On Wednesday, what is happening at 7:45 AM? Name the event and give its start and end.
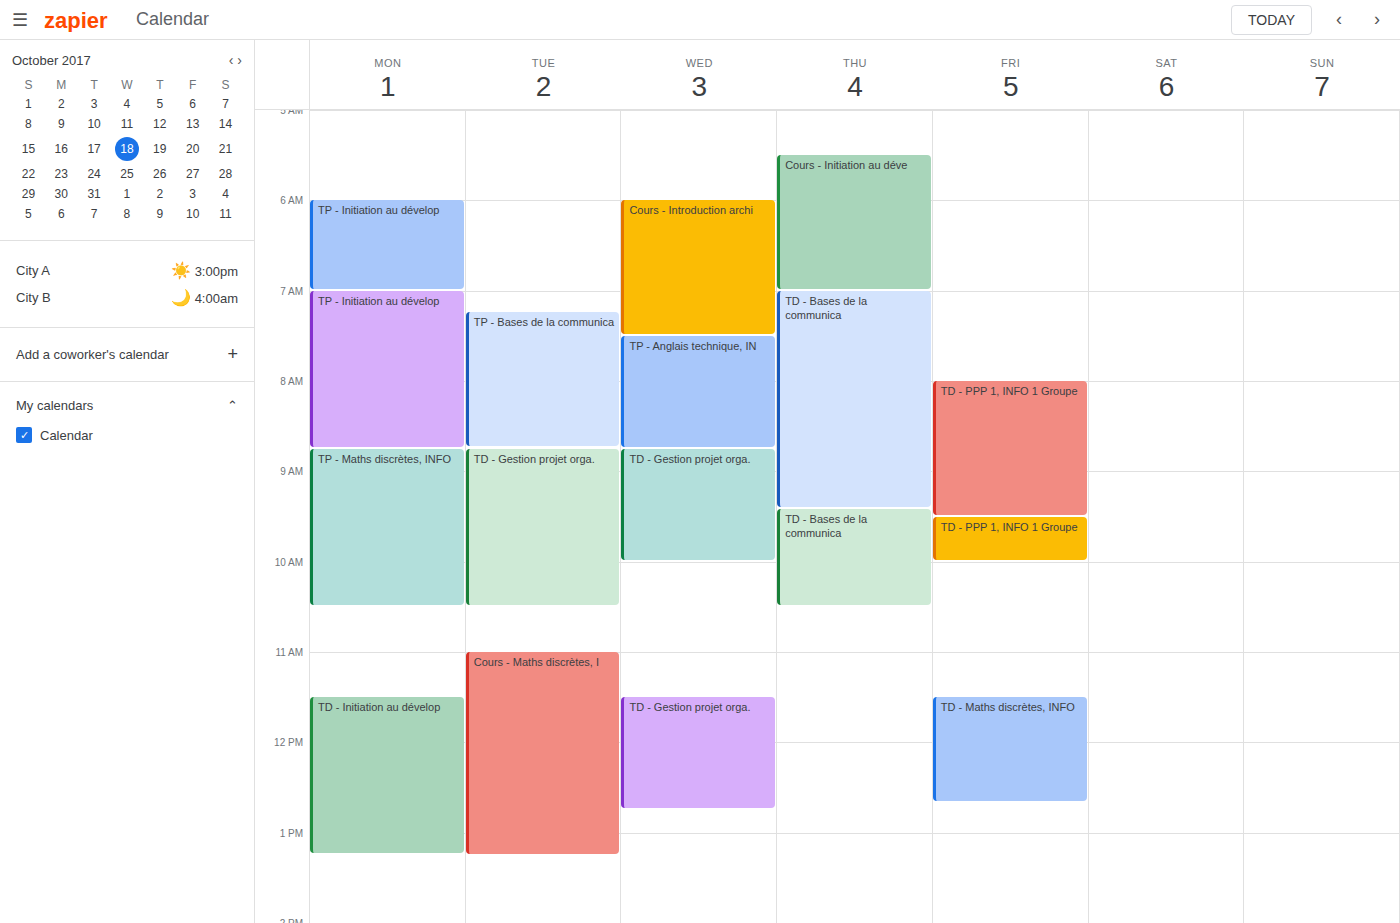
"TP - Anglais technique, IN", 7:30 AM to 8:45 AM